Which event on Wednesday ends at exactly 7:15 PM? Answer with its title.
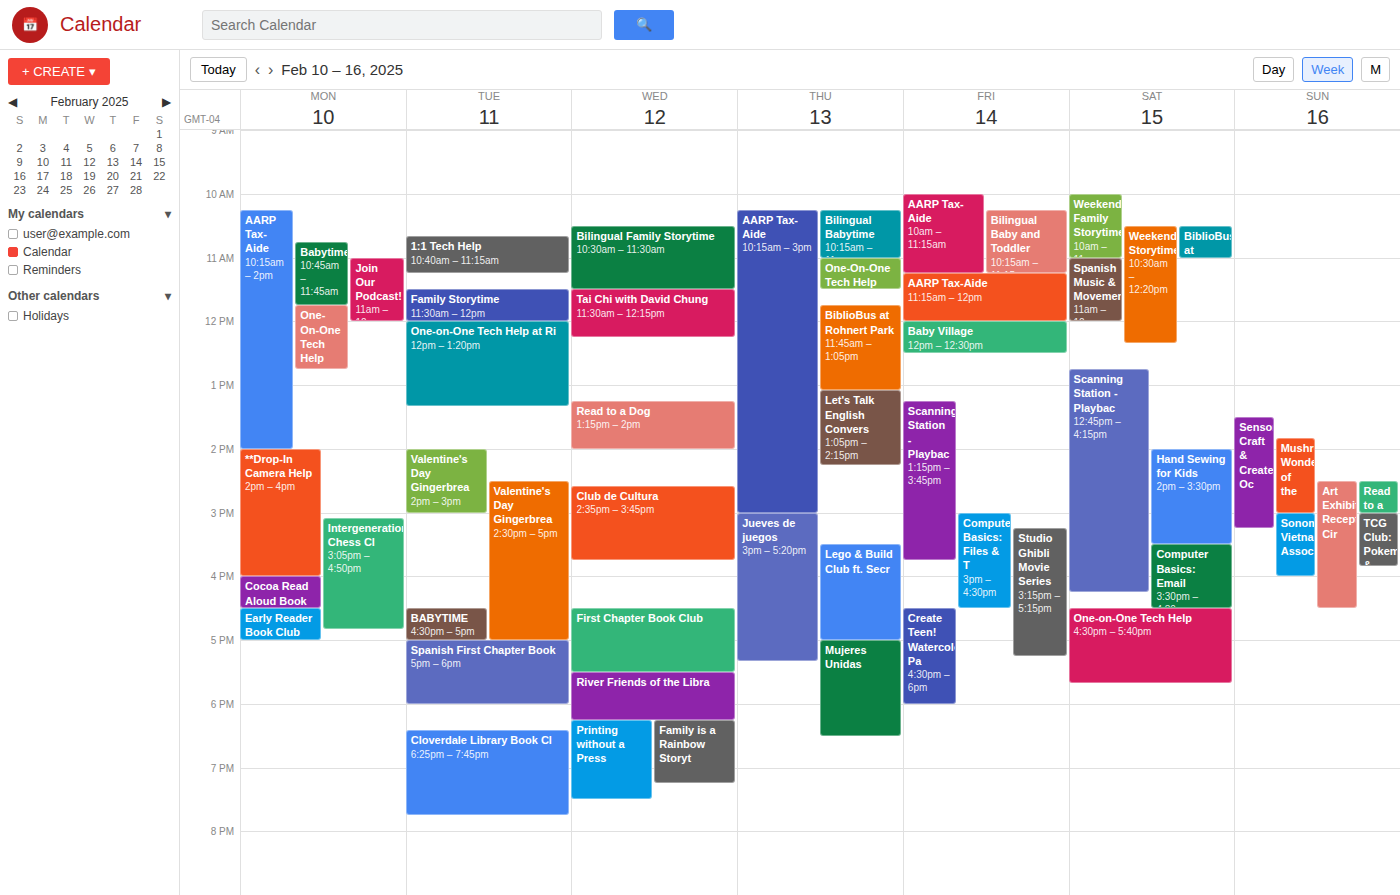
"Family is a Rainbow Storyt"